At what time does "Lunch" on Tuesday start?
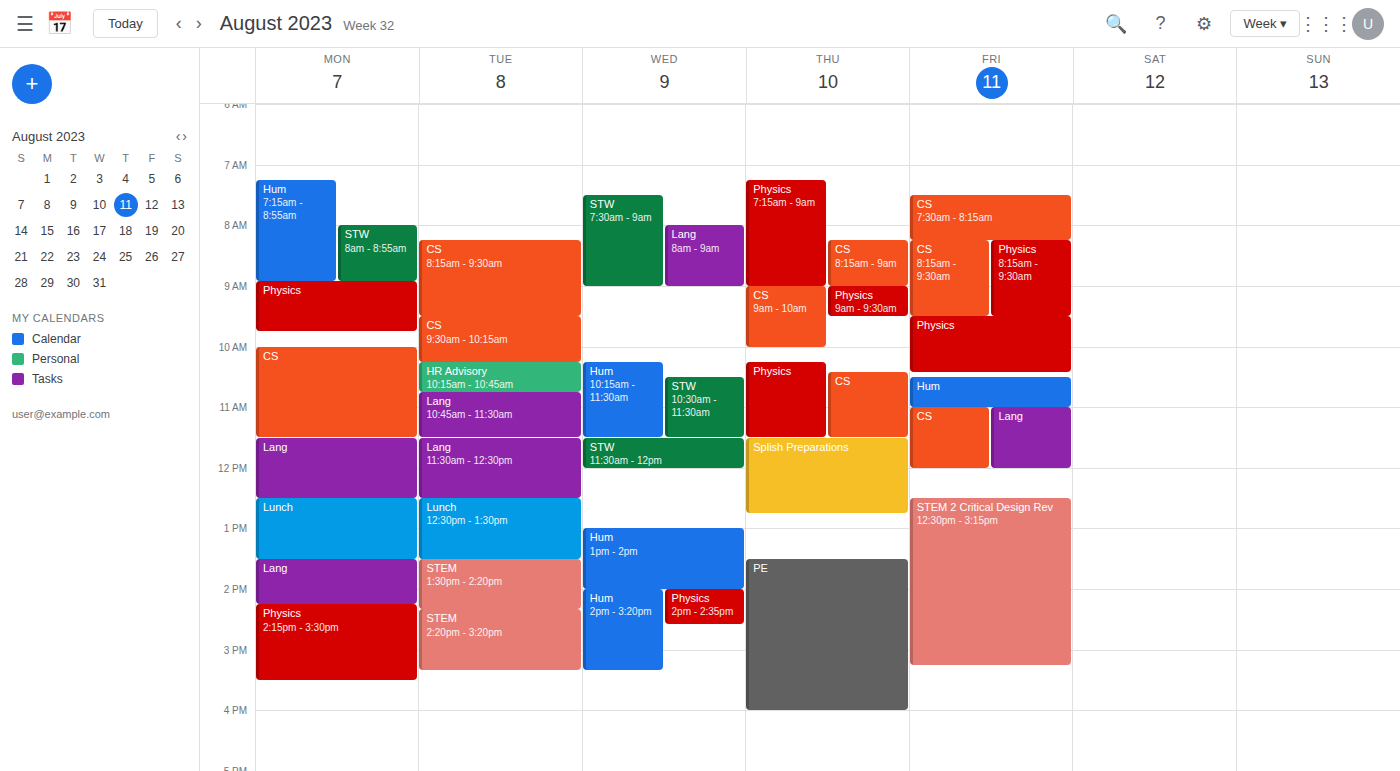
12:30